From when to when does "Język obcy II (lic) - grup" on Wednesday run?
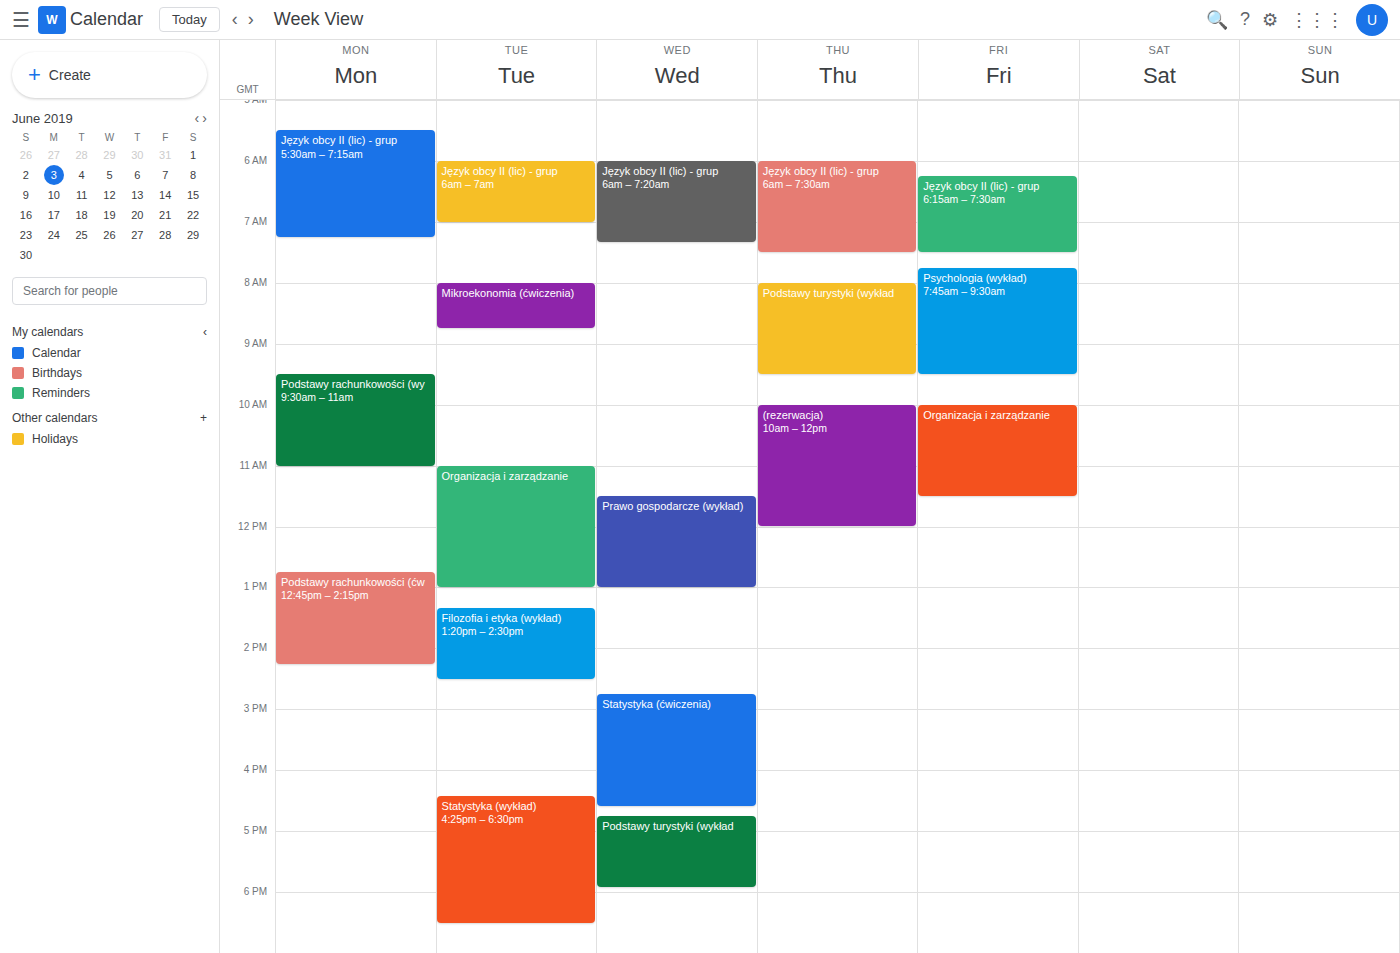
6:00 AM to 7:20 AM